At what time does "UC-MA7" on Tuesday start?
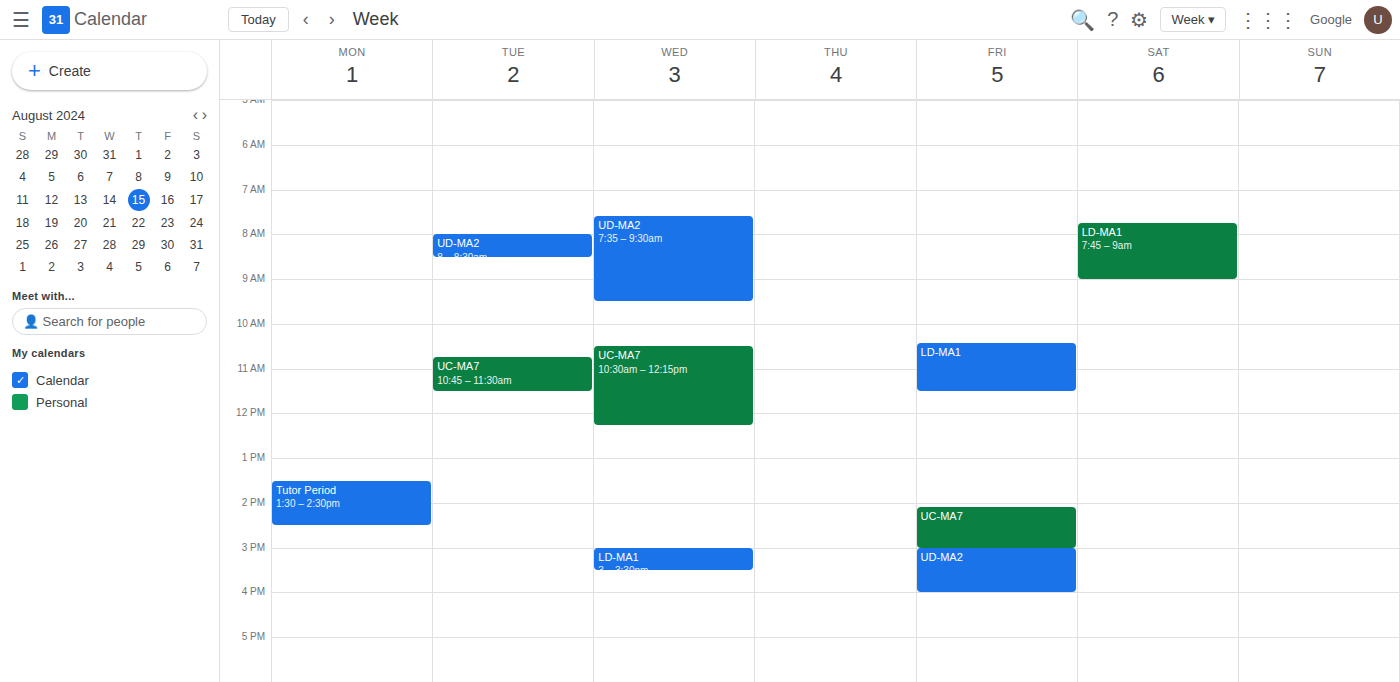
10:45 AM